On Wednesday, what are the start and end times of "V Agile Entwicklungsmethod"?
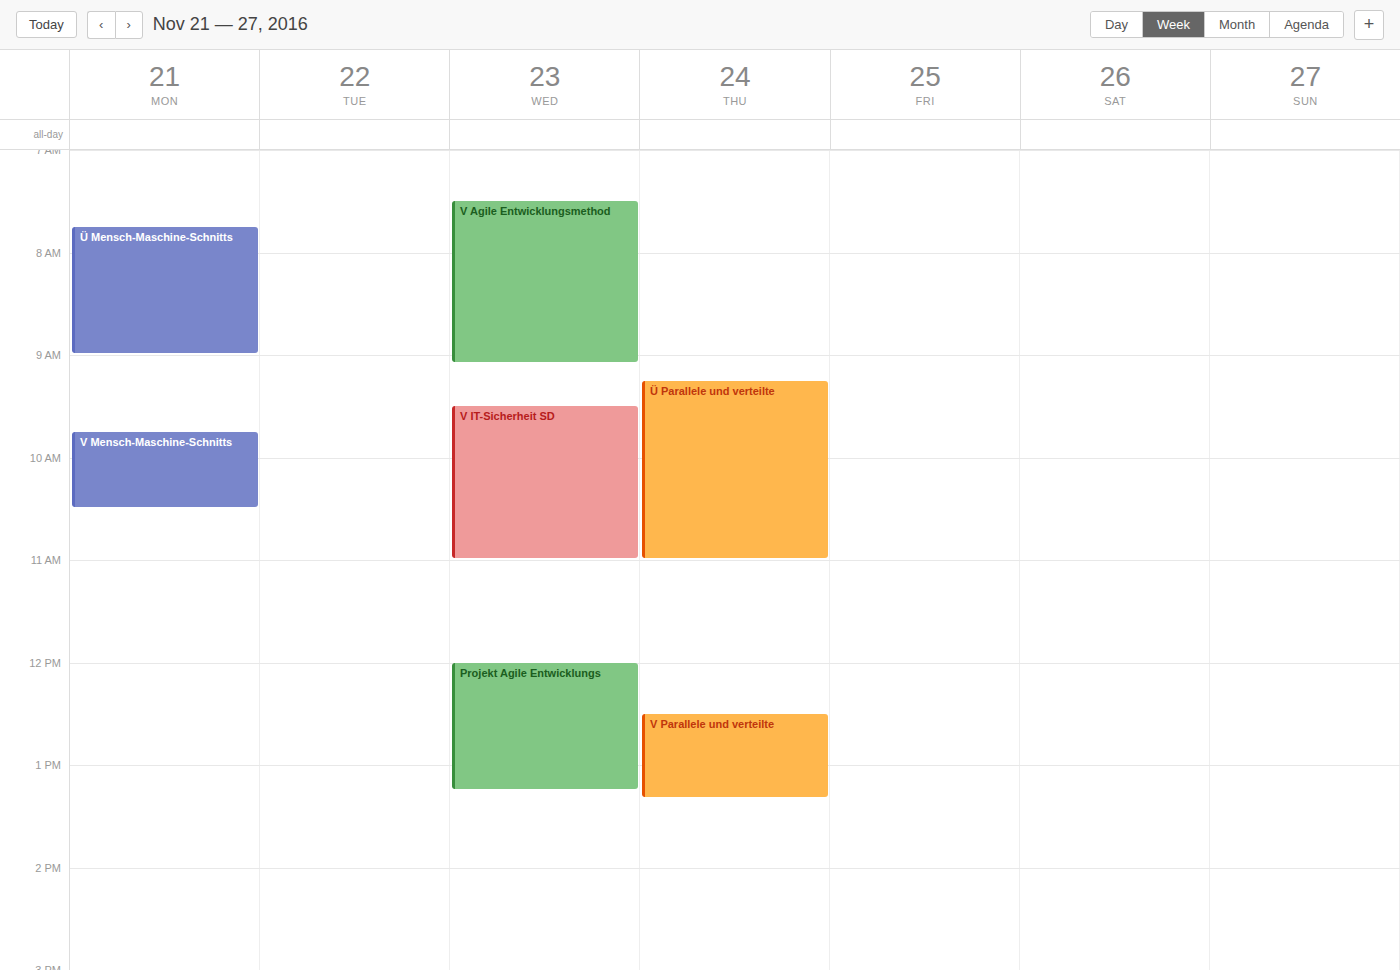
07:30 to 09:05